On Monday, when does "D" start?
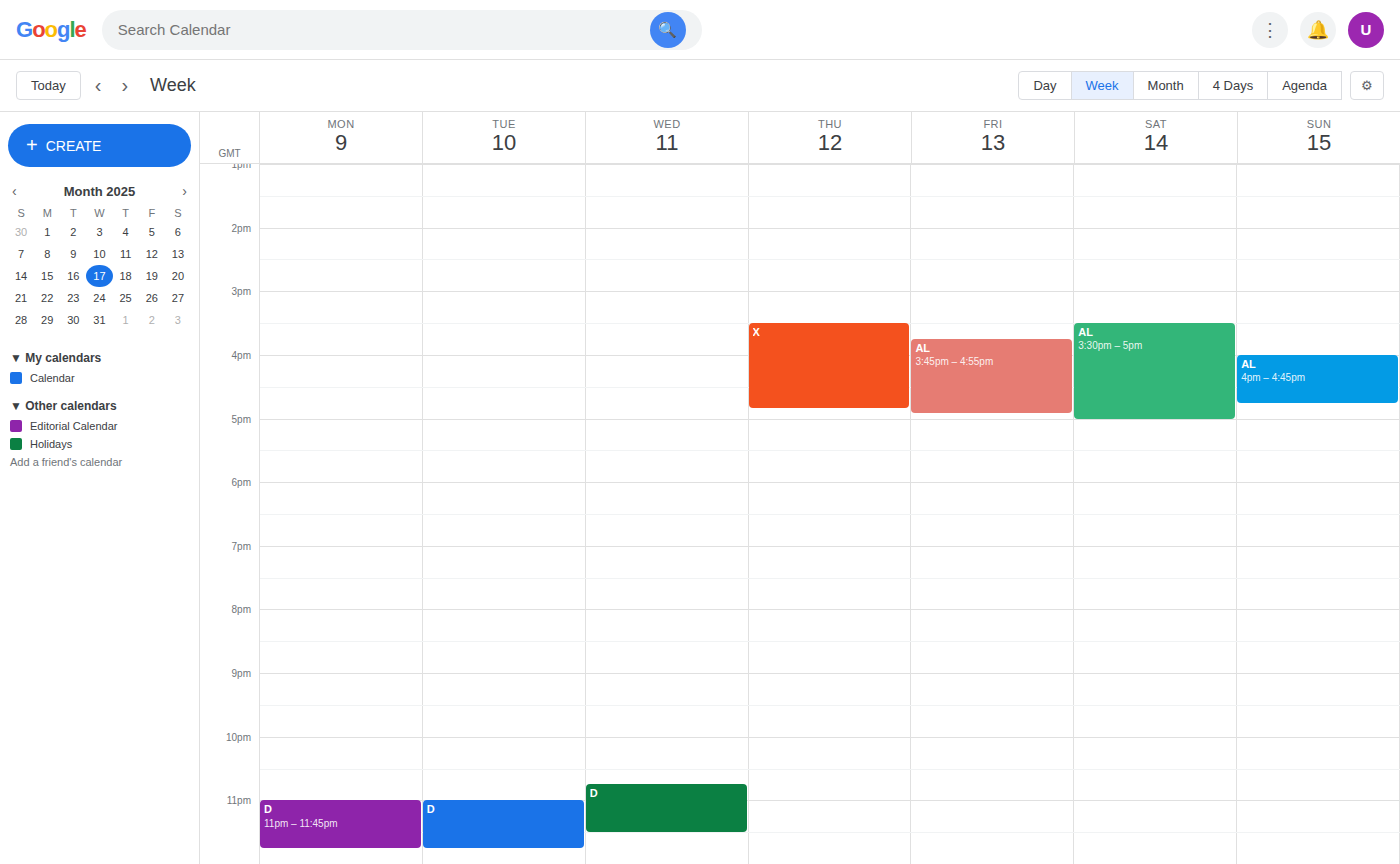
11:00 PM